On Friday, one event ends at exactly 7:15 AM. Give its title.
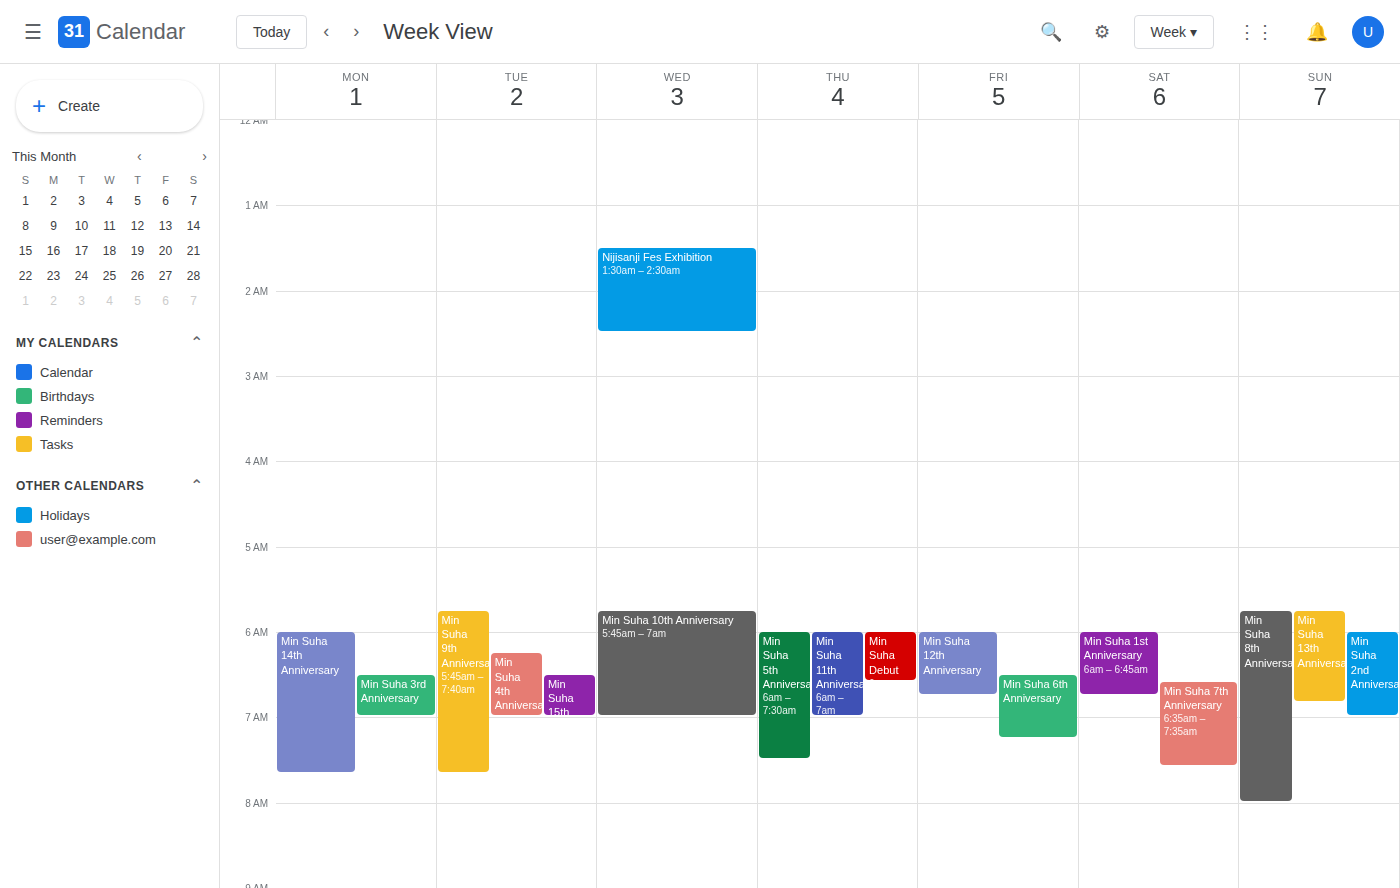
"Min Suha 6th Anniversary"